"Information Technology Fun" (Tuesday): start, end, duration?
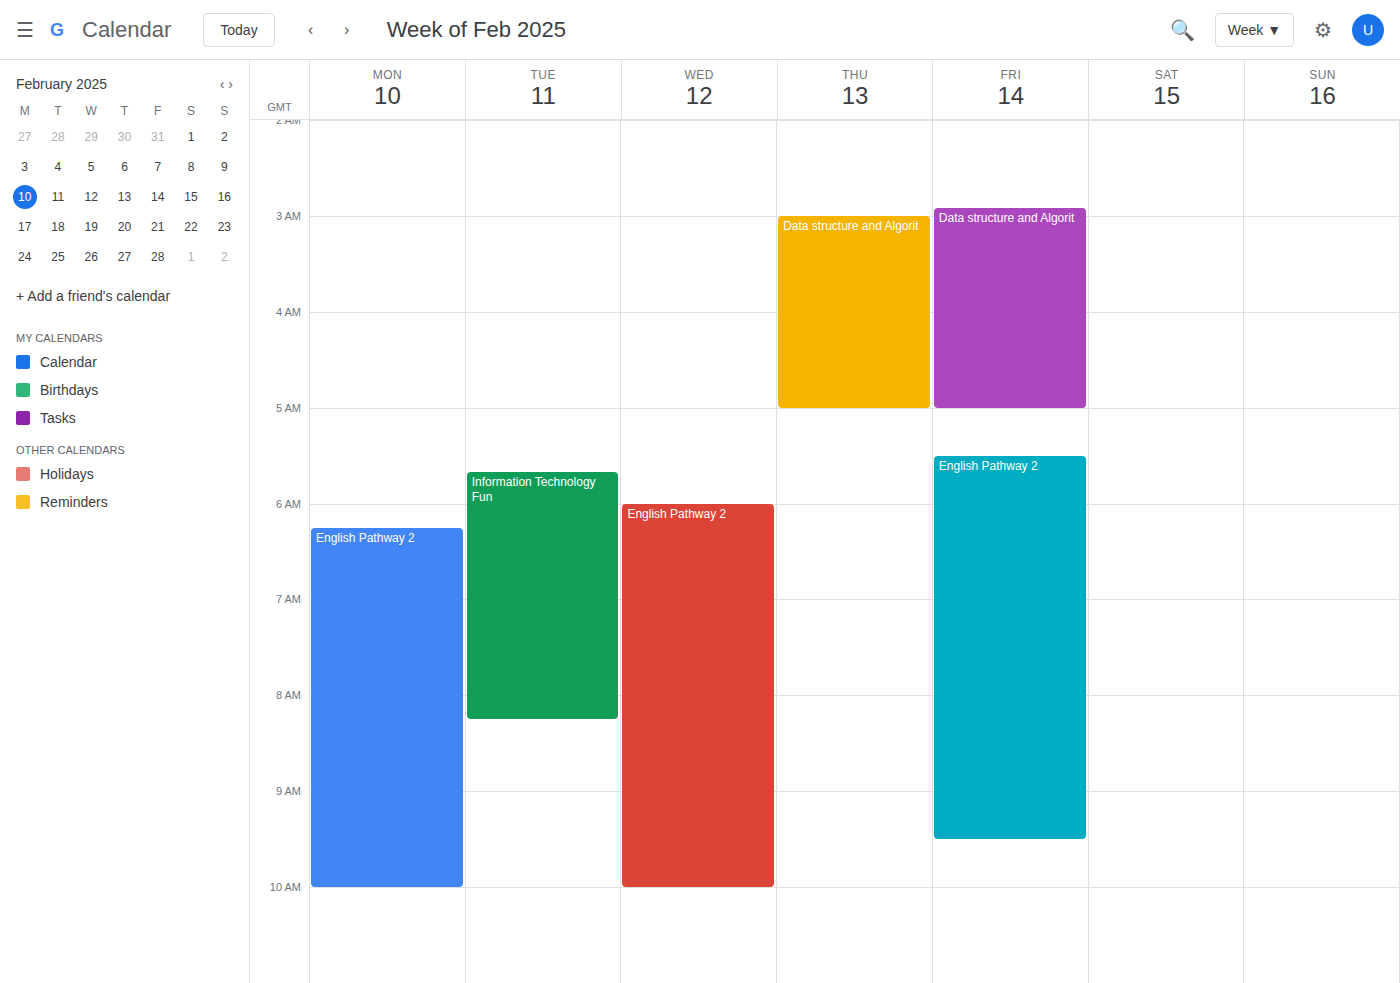
5:40 AM to 8:15 AM, 2 hours 35 minutes